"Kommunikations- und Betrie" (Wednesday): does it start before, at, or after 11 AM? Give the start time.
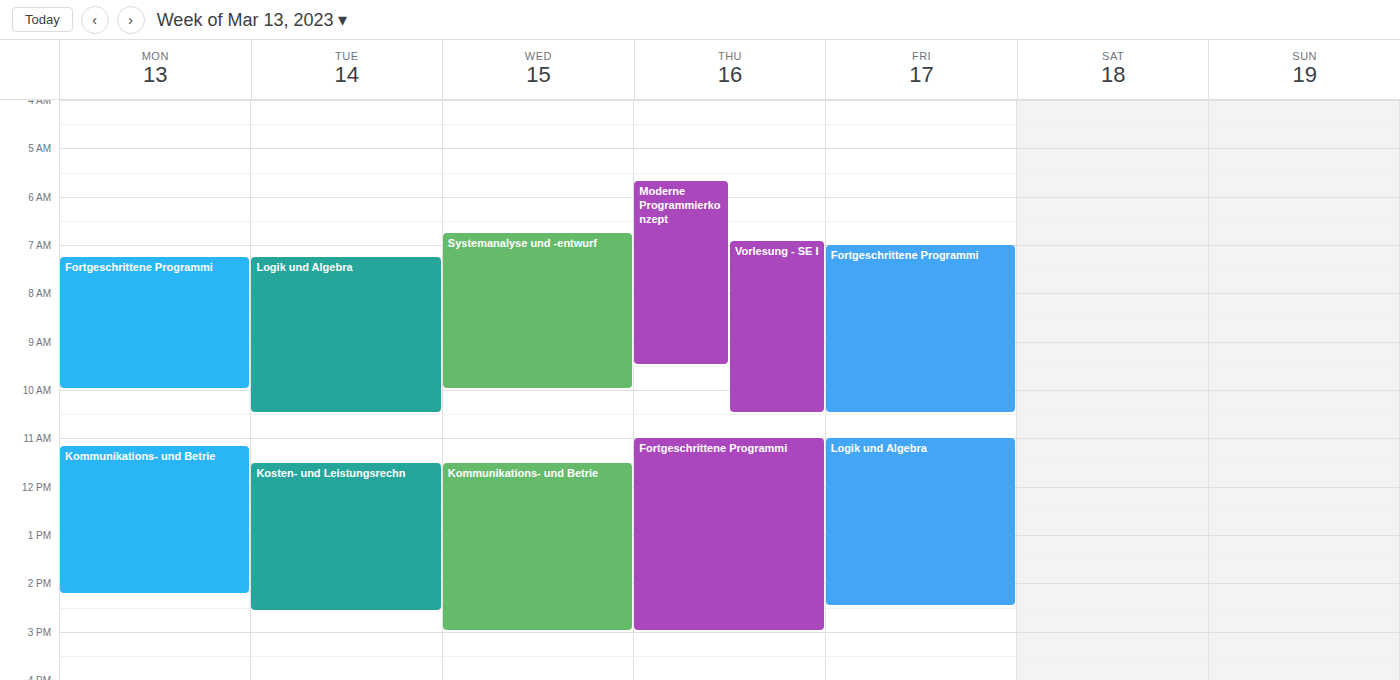
11:30 AM -- after 11 AM, 30 minutes below the 11 AM line.